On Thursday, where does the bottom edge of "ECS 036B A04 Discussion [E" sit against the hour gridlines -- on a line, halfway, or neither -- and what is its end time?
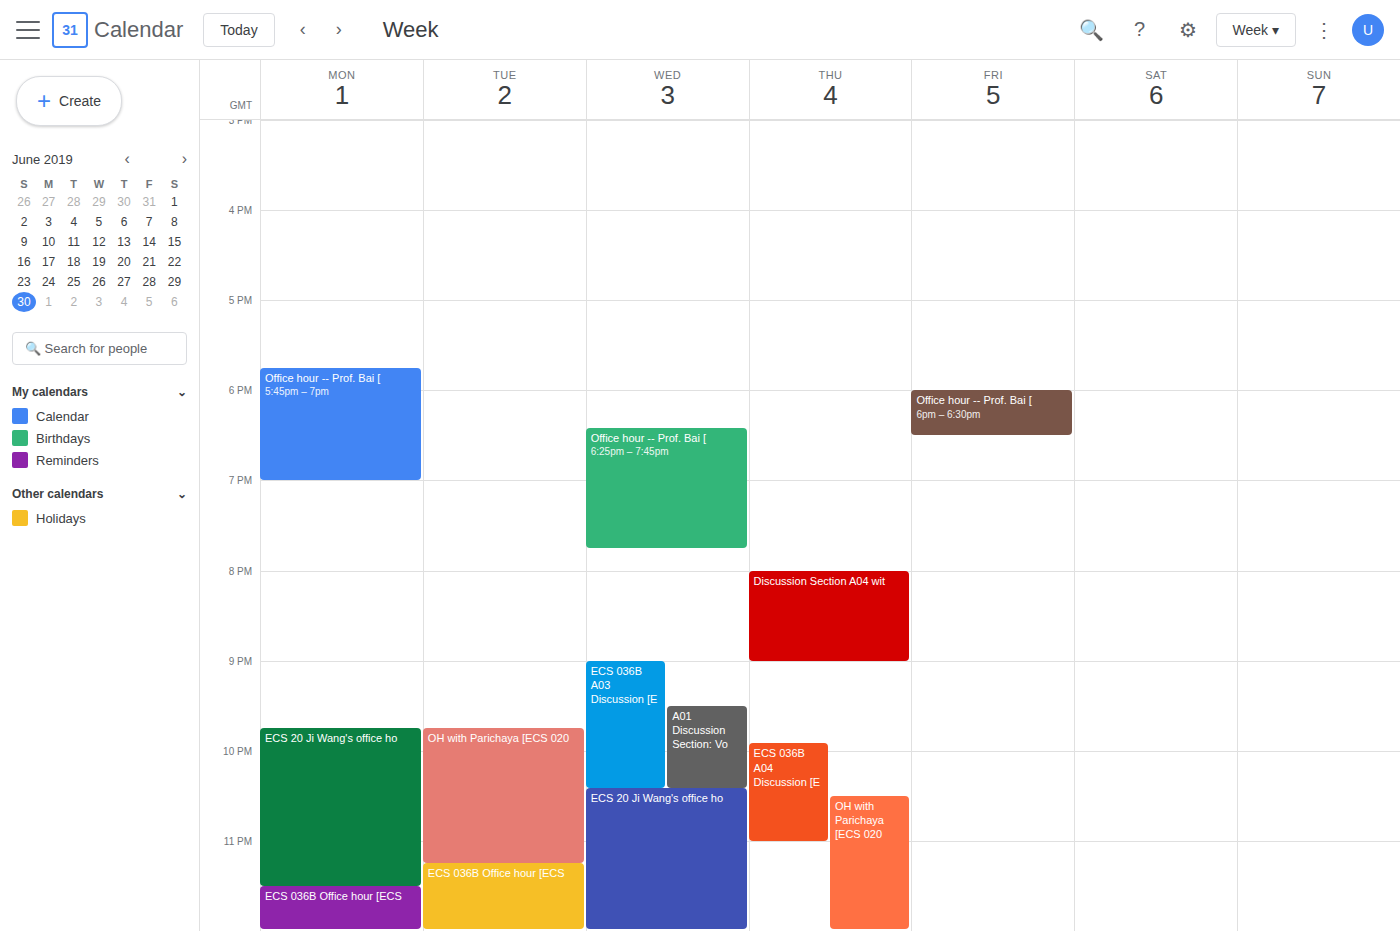
23:00 -- exactly on the 23:00 line.